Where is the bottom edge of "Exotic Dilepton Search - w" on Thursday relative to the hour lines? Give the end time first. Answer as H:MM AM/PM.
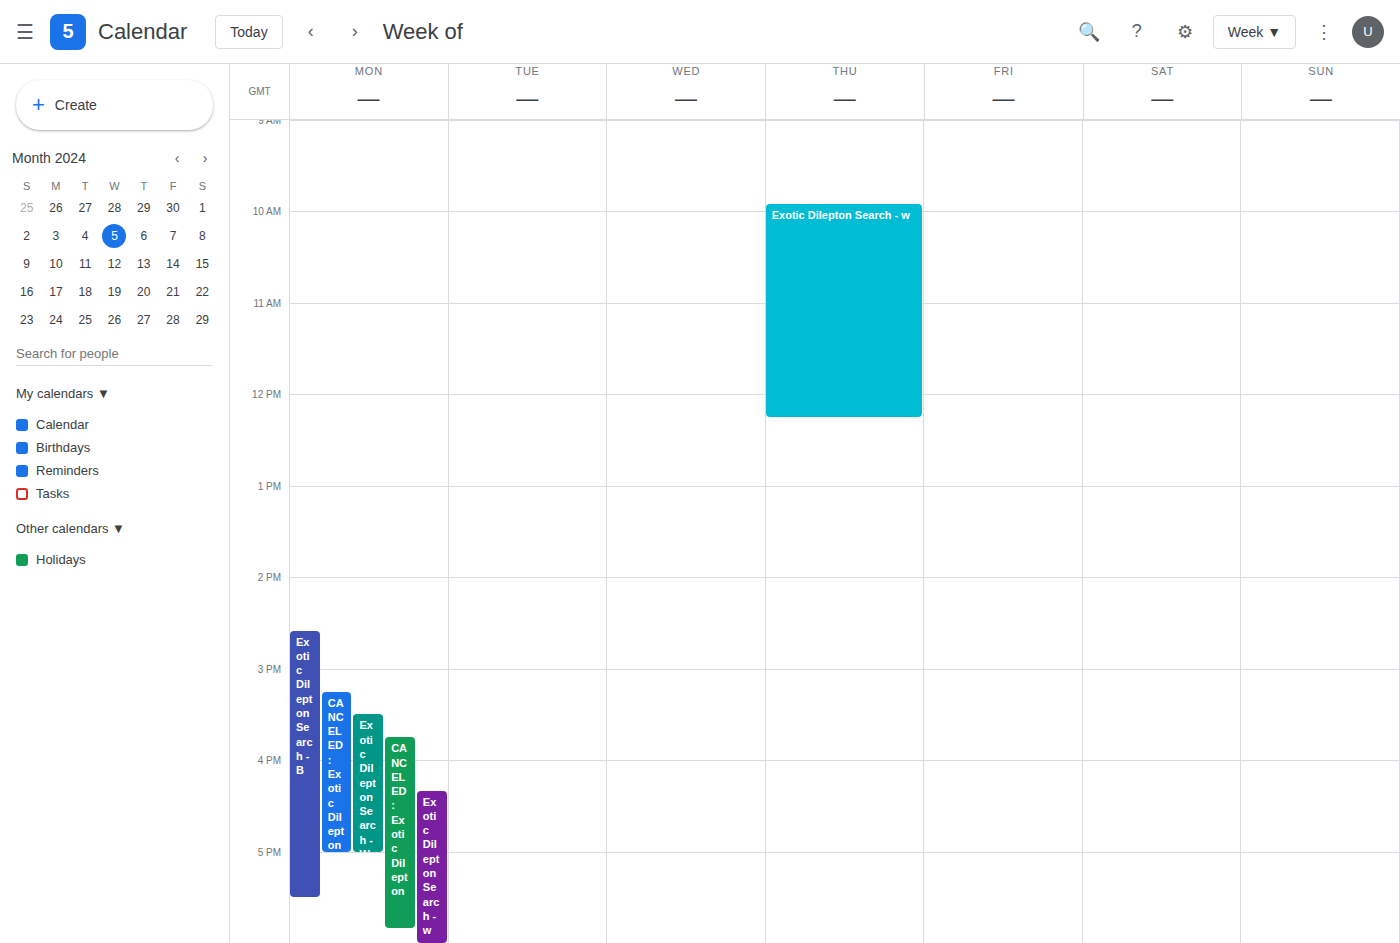
12:15 PM -- neither: a quarter of the way from the 12 PM line to the 1 PM line.